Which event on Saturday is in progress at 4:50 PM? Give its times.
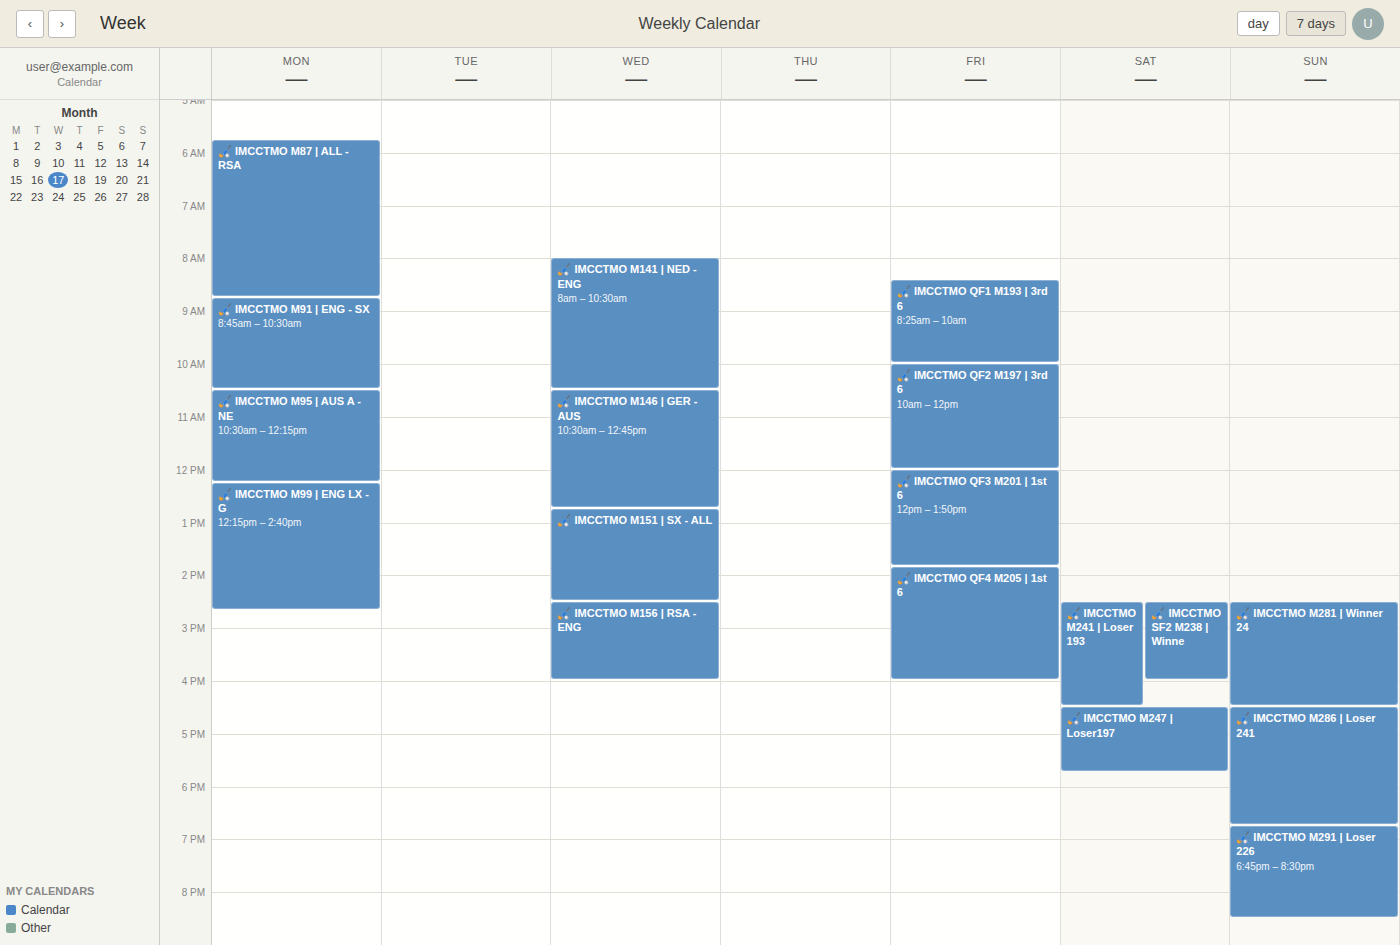
"🏑 IMCCTMO M247 | Loser197", 4:30 PM to 5:45 PM